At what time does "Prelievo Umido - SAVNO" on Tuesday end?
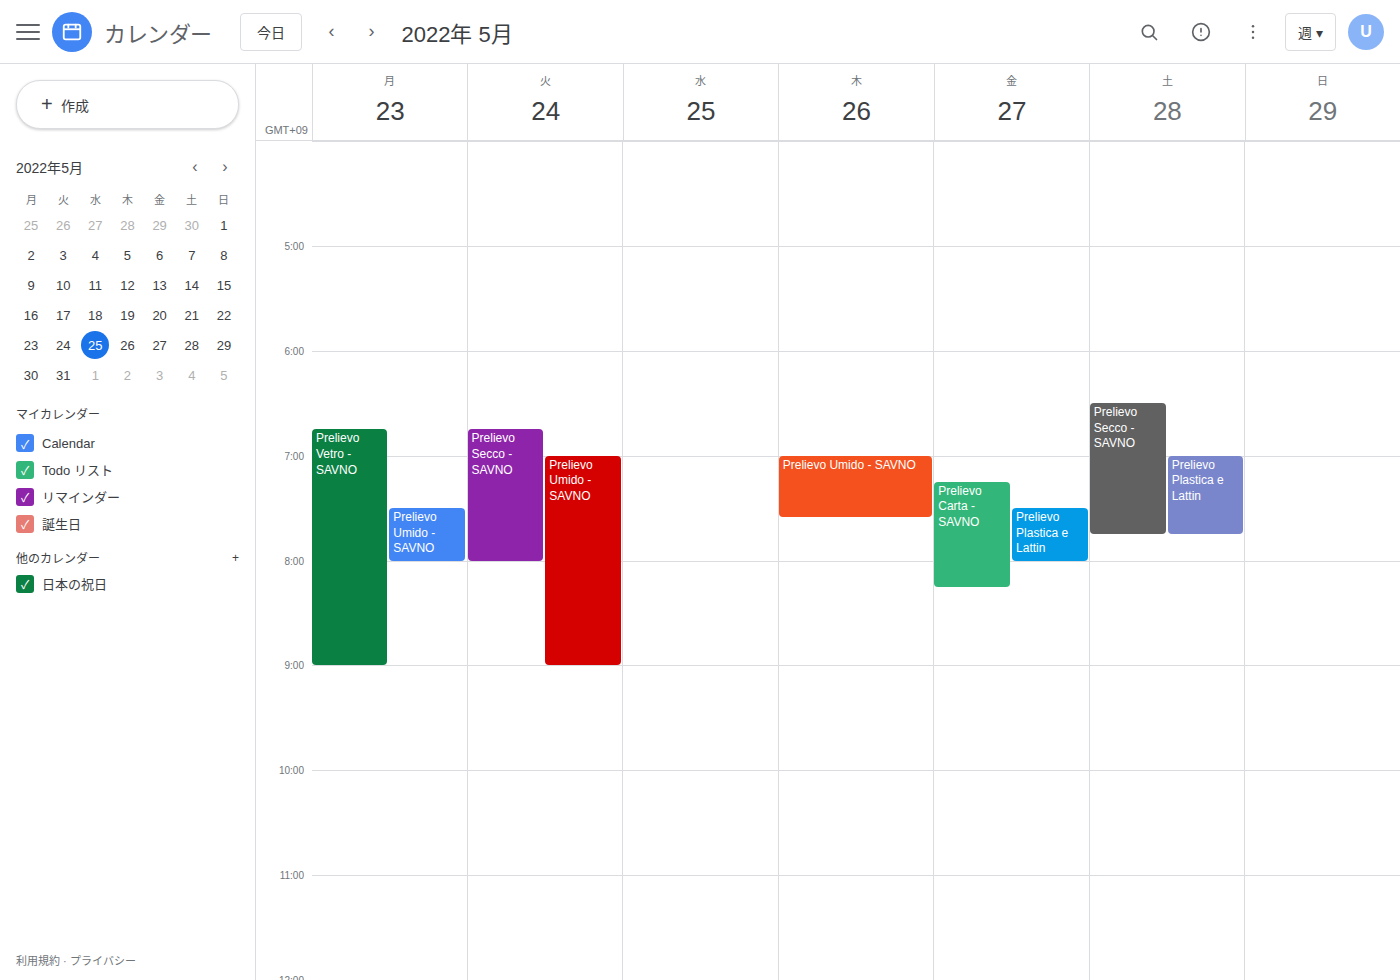
9:00 AM